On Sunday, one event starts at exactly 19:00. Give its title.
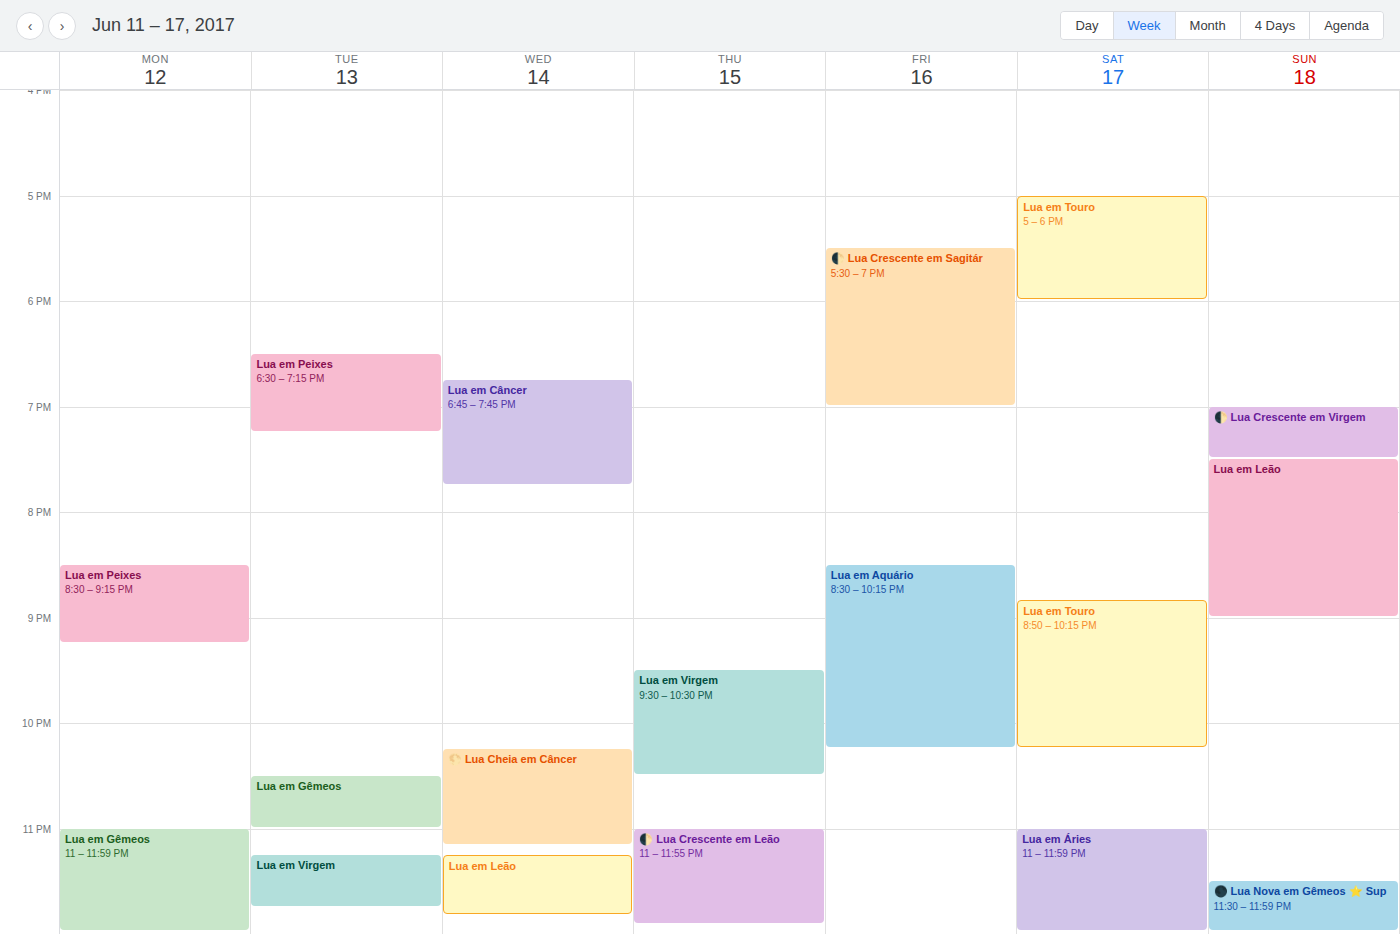
"🌓 Lua Crescente em Virgem"